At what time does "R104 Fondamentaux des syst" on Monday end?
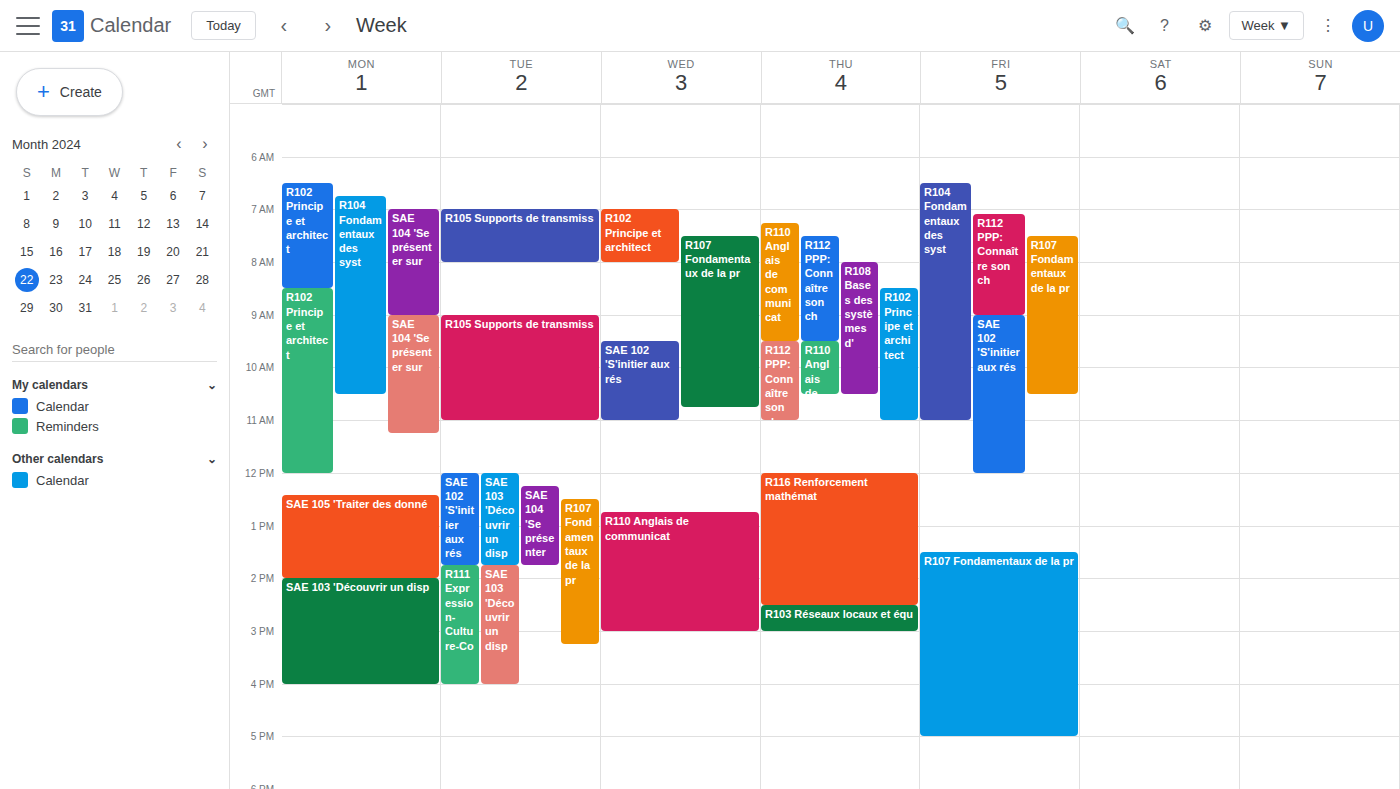
10:30 AM